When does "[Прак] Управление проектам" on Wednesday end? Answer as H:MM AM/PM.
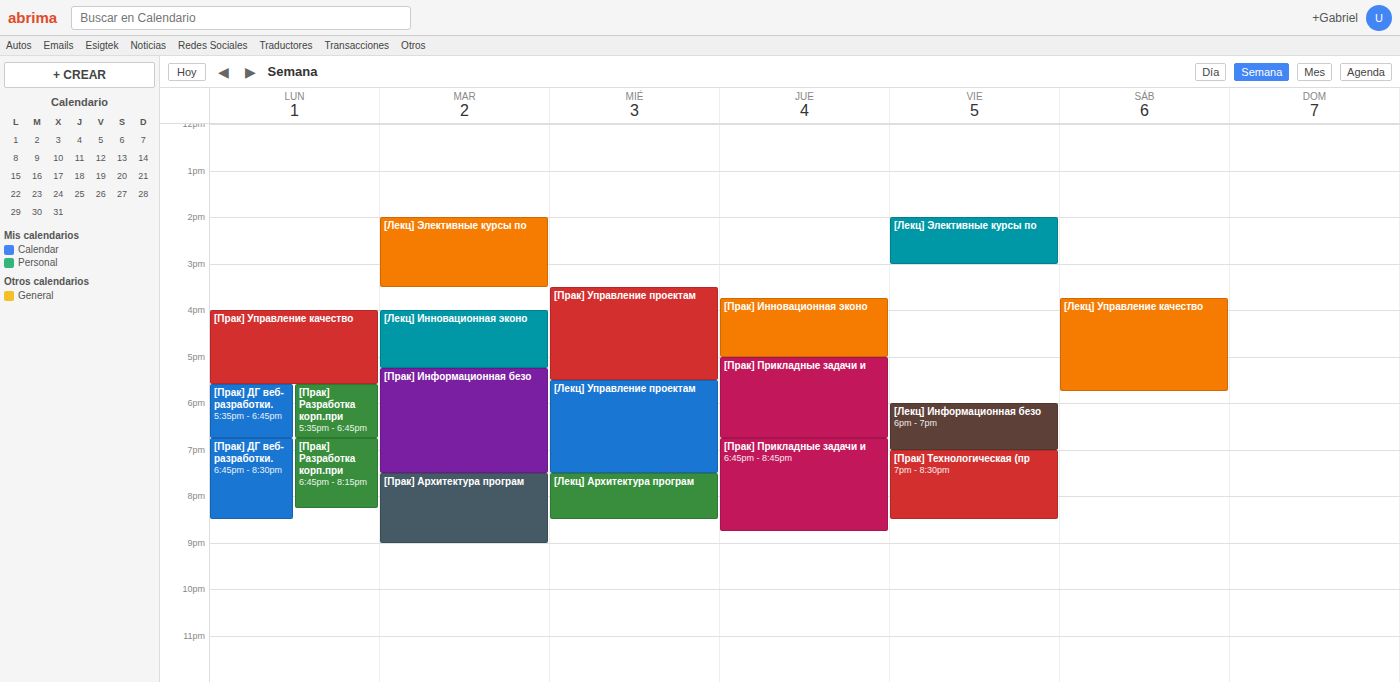
5:30 PM